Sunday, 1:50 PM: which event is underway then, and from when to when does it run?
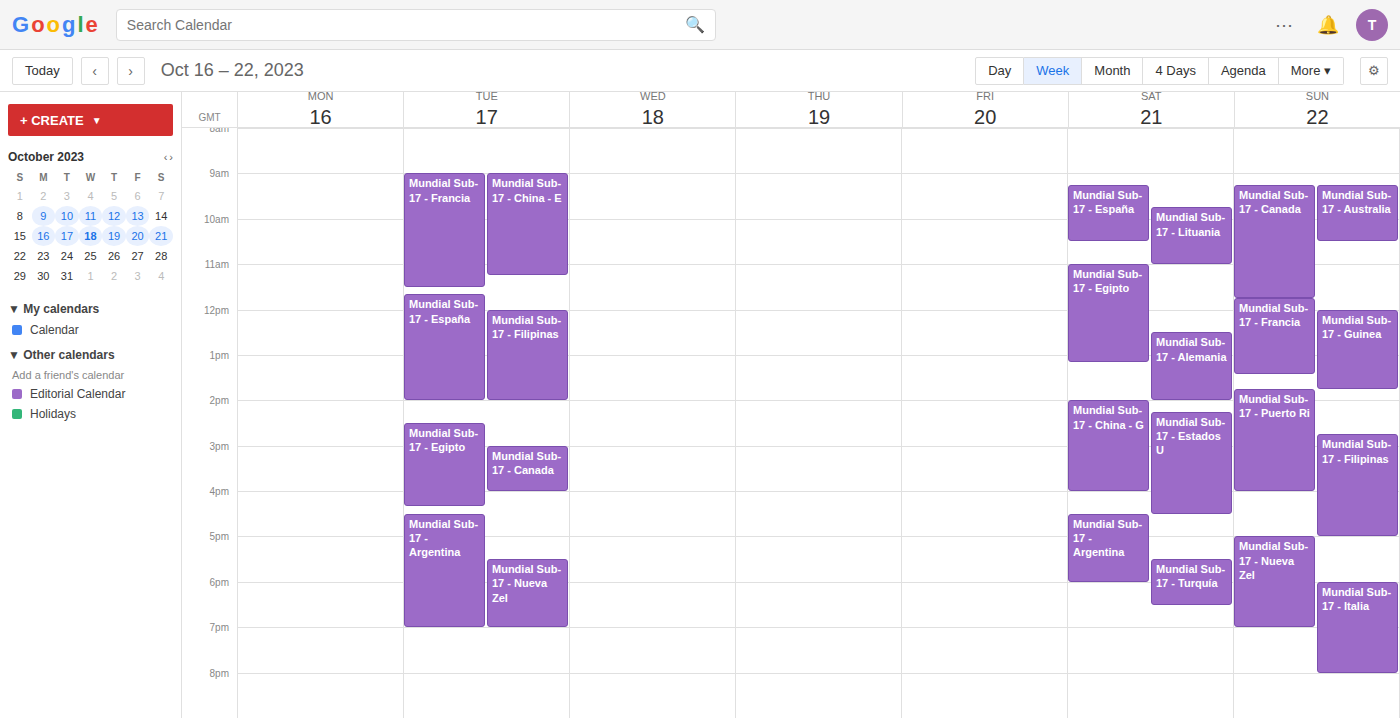
"Mundial Sub-17 - Puerto Ri", 1:45 PM to 4:00 PM